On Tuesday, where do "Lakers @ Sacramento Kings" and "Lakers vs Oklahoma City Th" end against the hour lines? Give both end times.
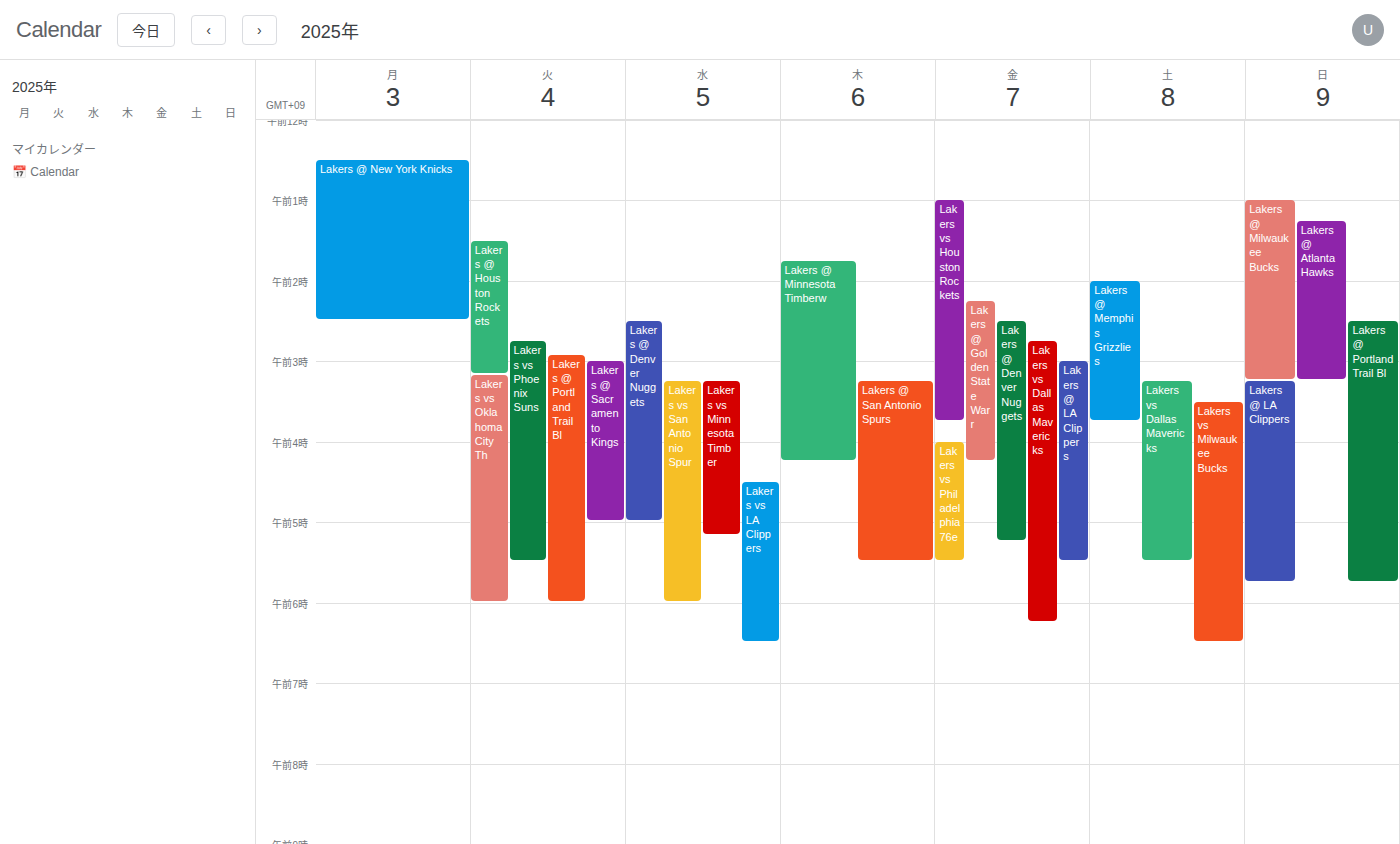
"Lakers @ Sacramento Kings": 05:00, exactly on the 05:00 line. "Lakers vs Oklahoma City Th": 06:00, exactly on the 06:00 line.